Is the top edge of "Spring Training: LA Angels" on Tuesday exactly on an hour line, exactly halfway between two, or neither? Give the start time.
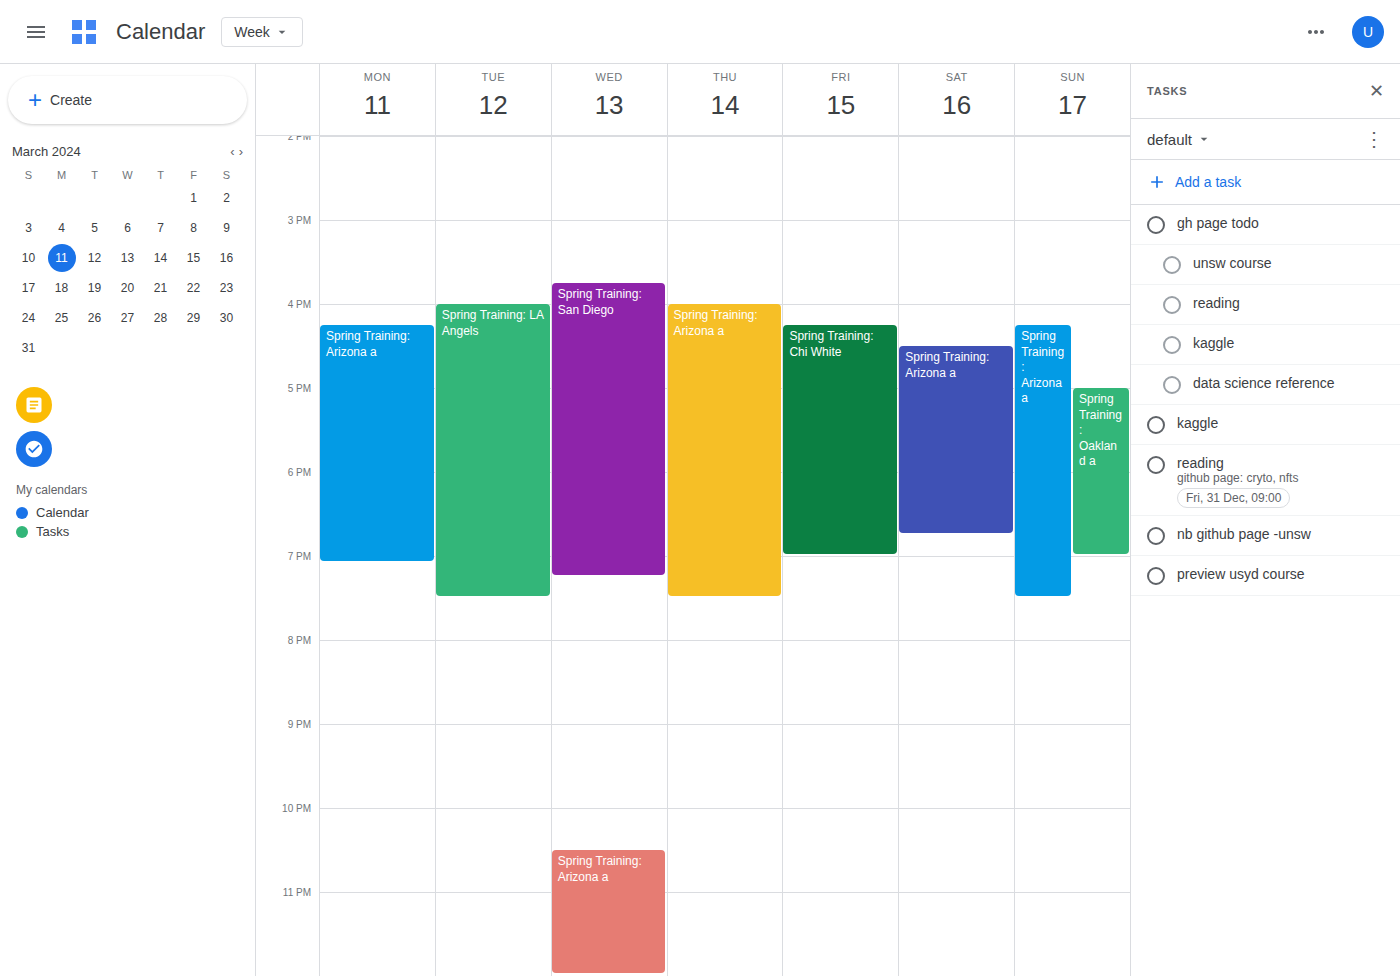
4:00 PM -- exactly on the 4 PM line.